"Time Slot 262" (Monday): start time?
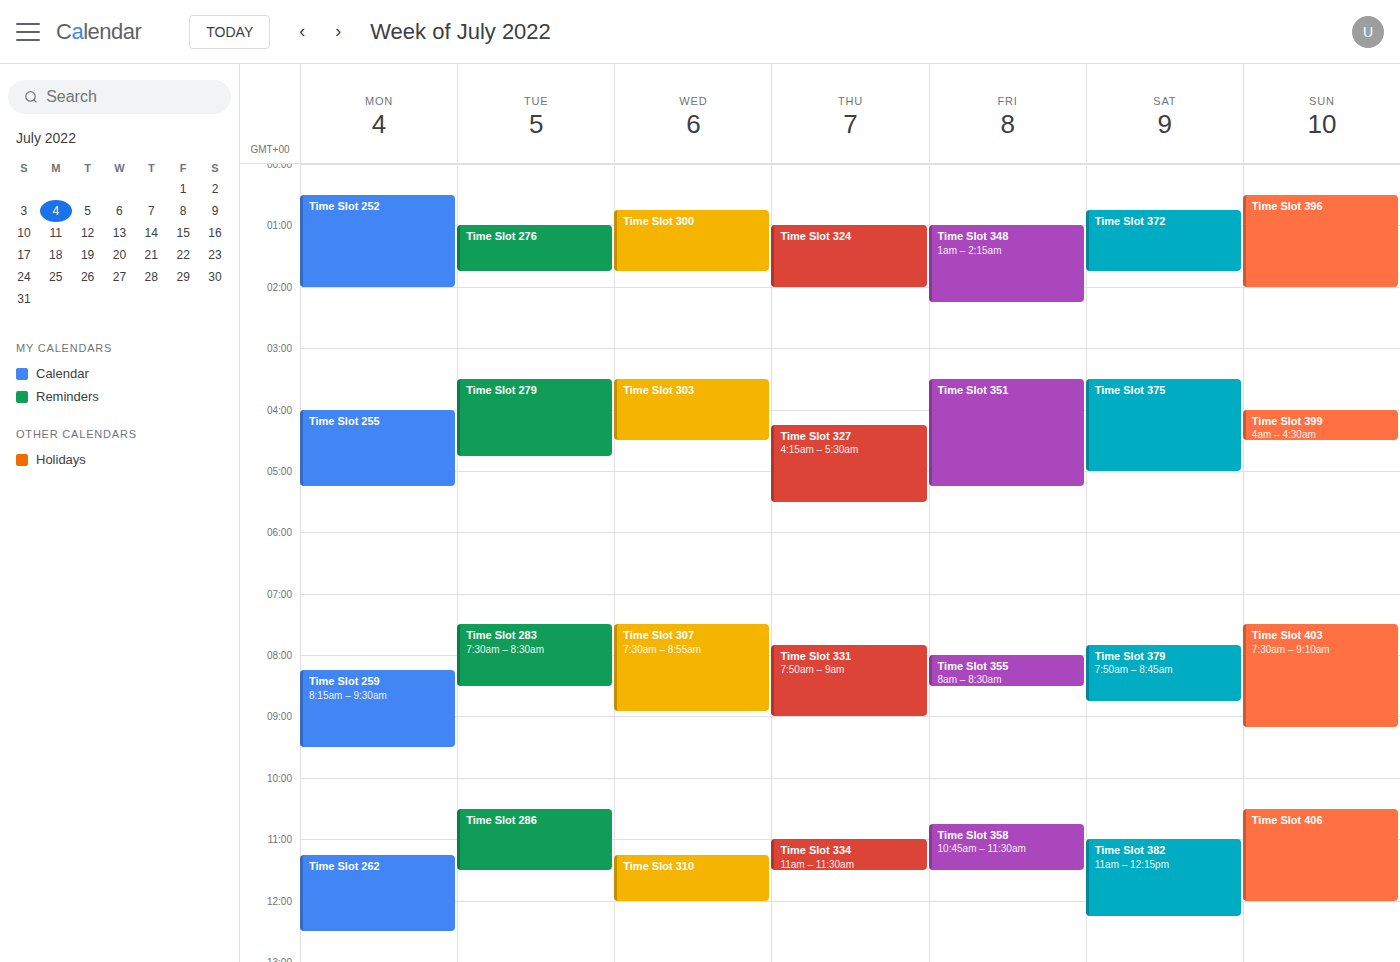
11:15 AM